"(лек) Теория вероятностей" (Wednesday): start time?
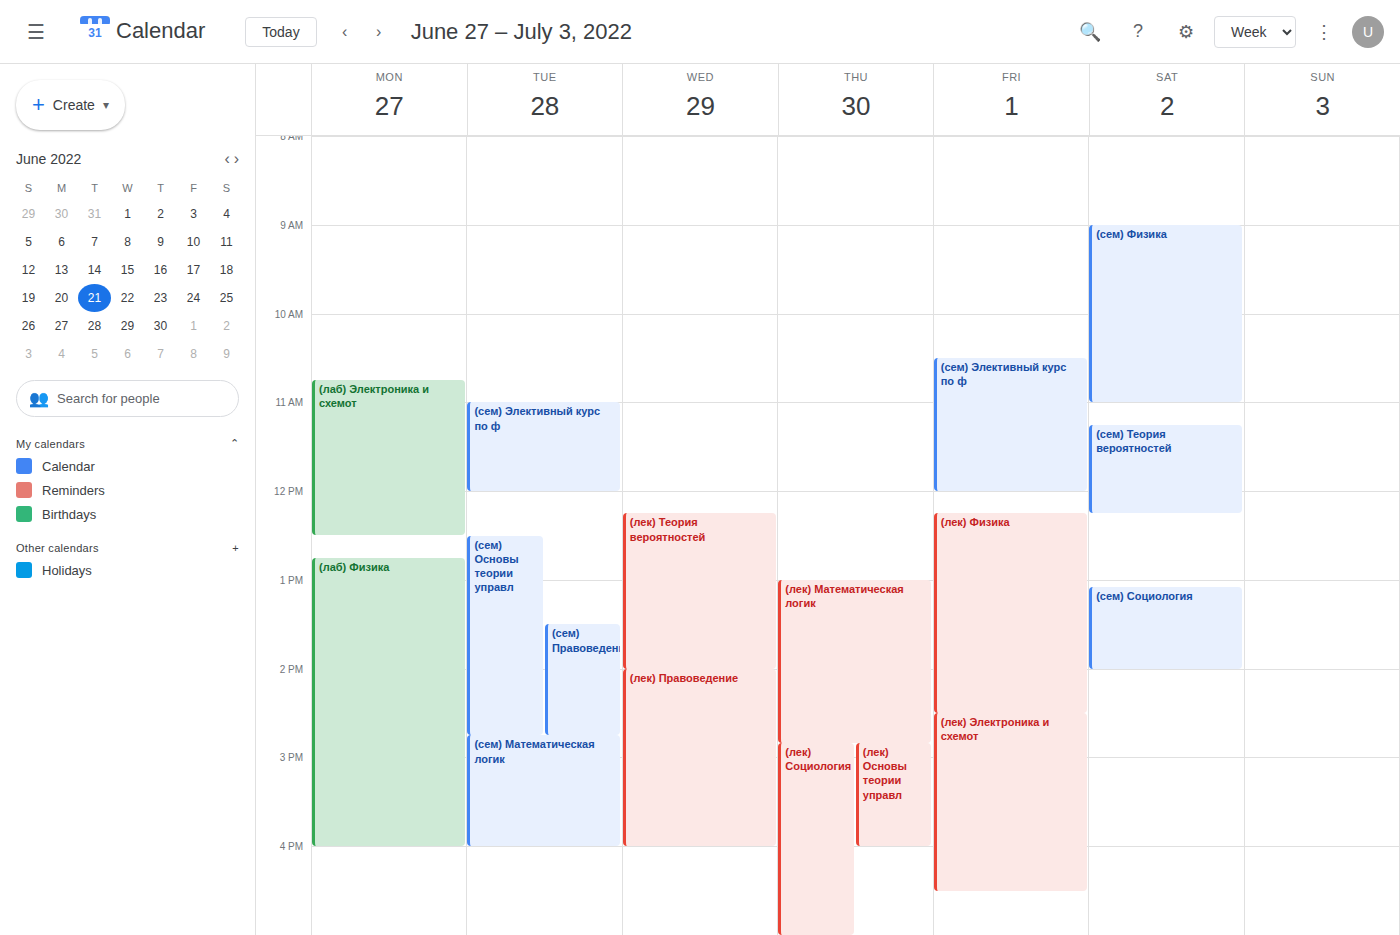
12:15 PM